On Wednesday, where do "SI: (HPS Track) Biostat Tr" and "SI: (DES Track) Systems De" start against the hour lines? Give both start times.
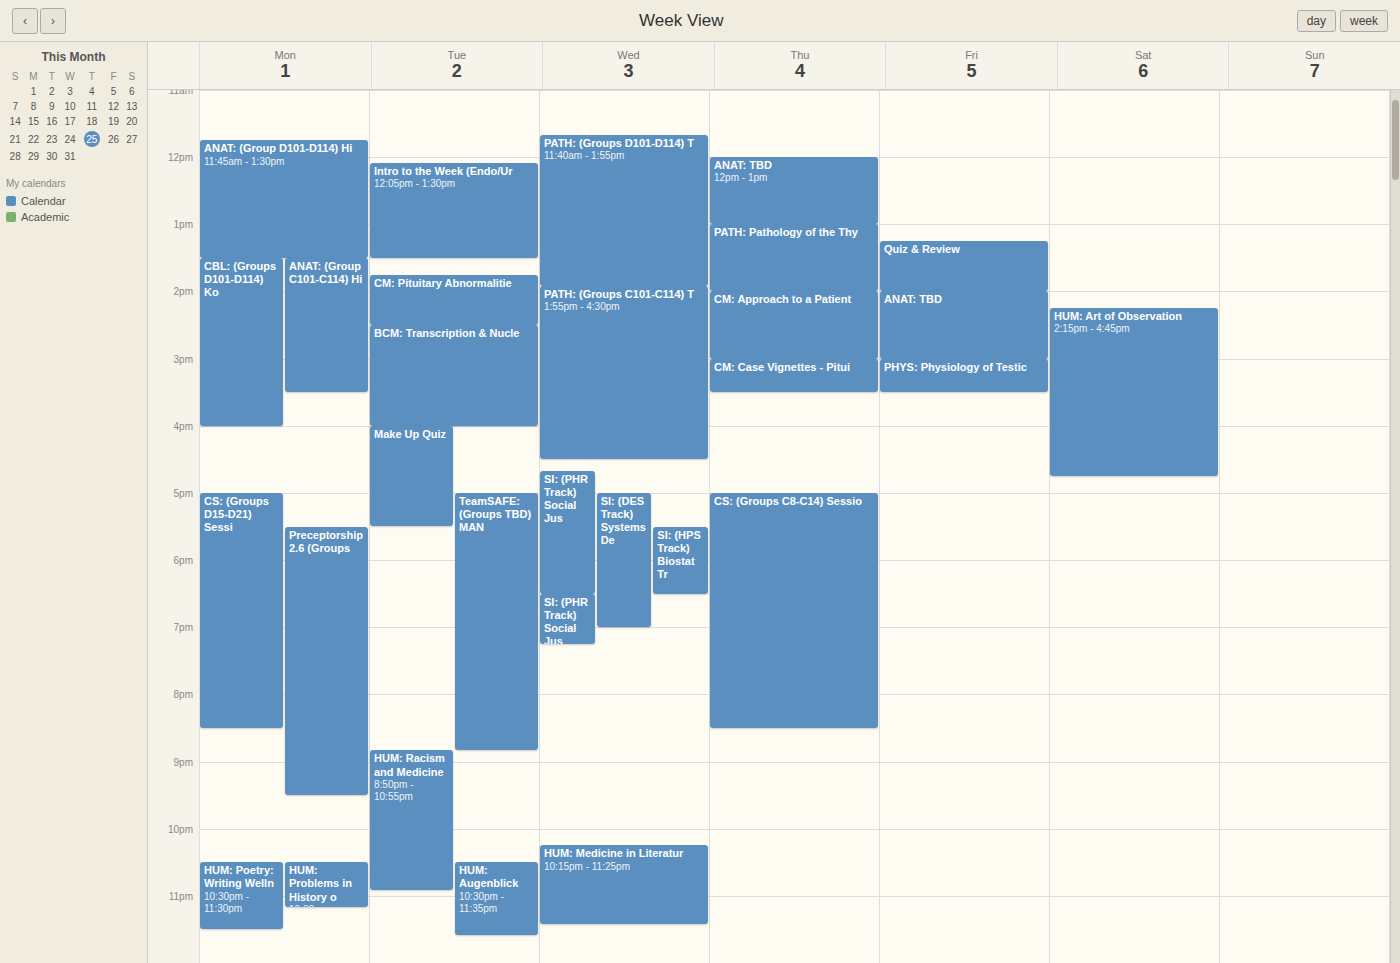
"SI: (HPS Track) Biostat Tr": 5:30 PM, halfway between the 5 PM and 6 PM lines. "SI: (DES Track) Systems De": 5:00 PM, exactly on the 5 PM line.